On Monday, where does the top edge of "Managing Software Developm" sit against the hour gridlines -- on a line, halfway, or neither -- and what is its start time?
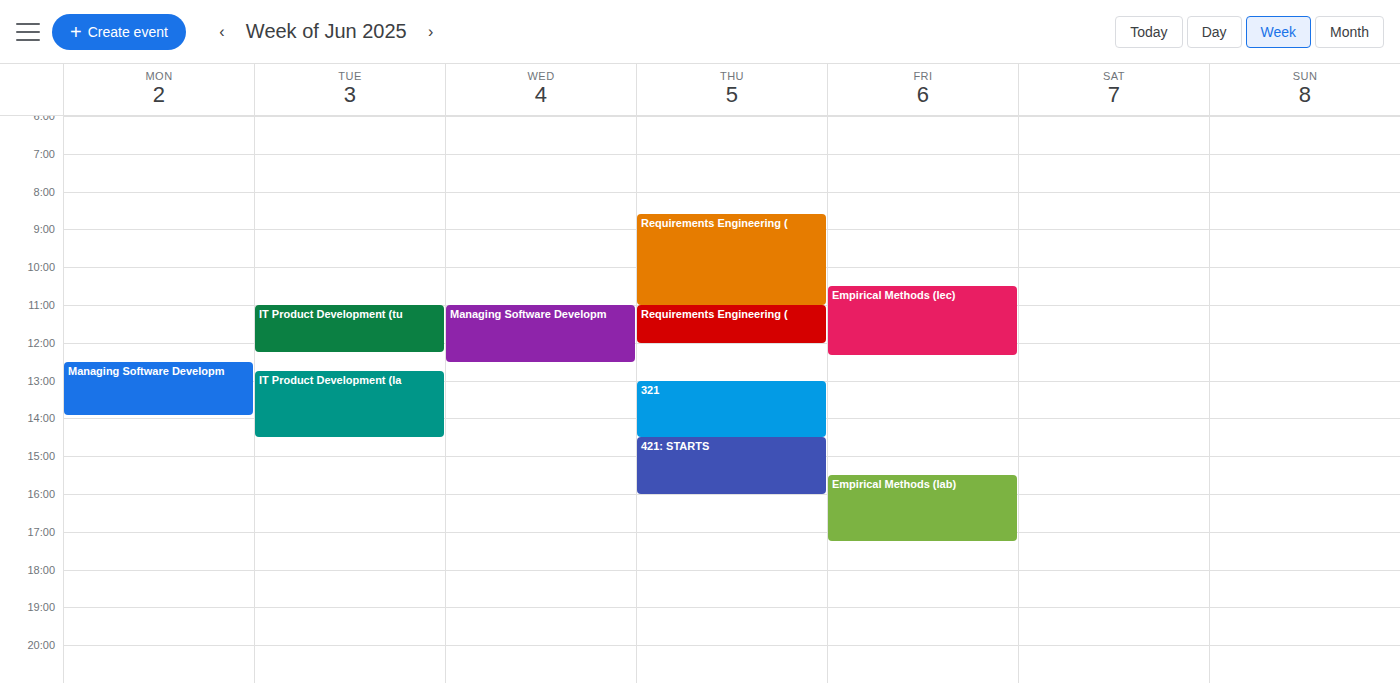
12:30 PM -- halfway between the 12 PM and 1 PM lines.